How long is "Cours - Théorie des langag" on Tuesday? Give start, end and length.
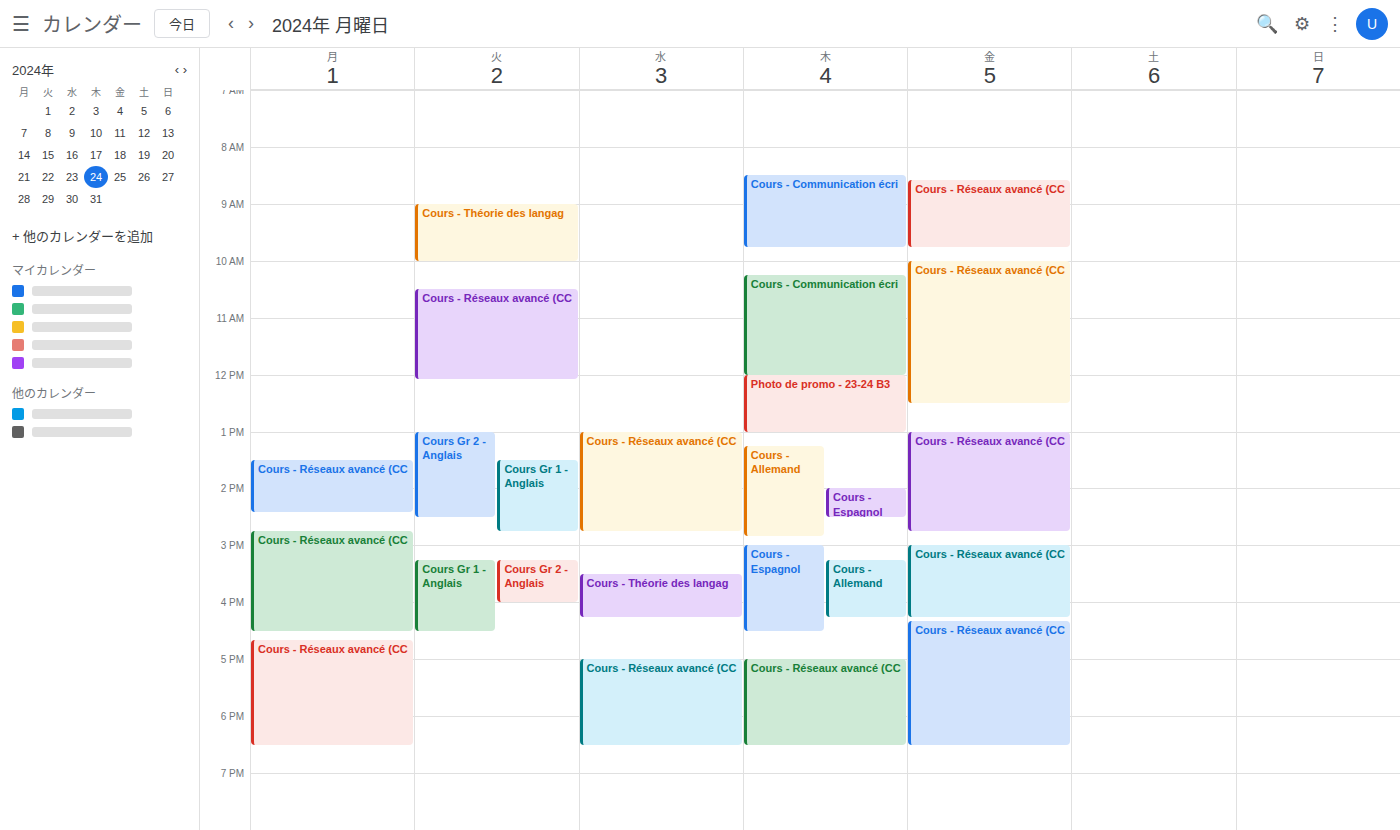
9:00 AM to 10:00 AM, 1 hour